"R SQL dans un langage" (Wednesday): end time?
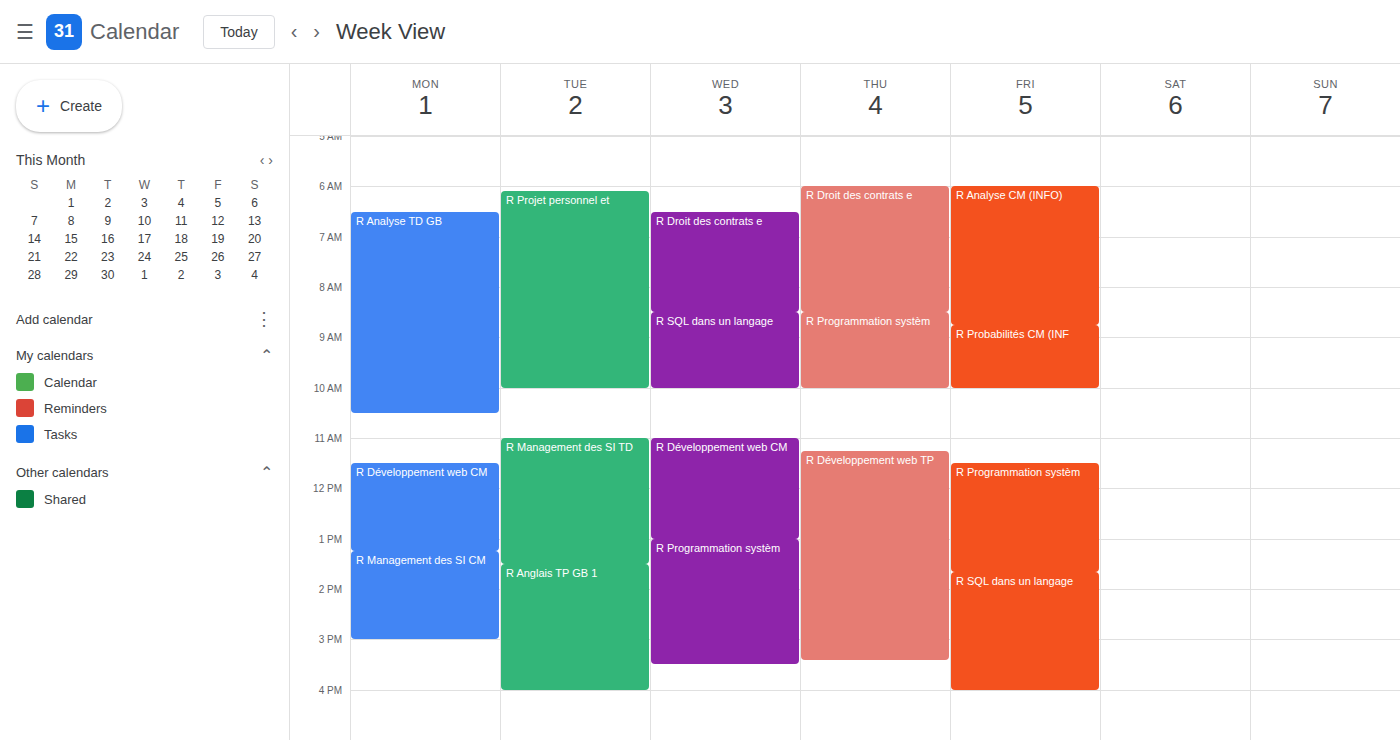
10:00